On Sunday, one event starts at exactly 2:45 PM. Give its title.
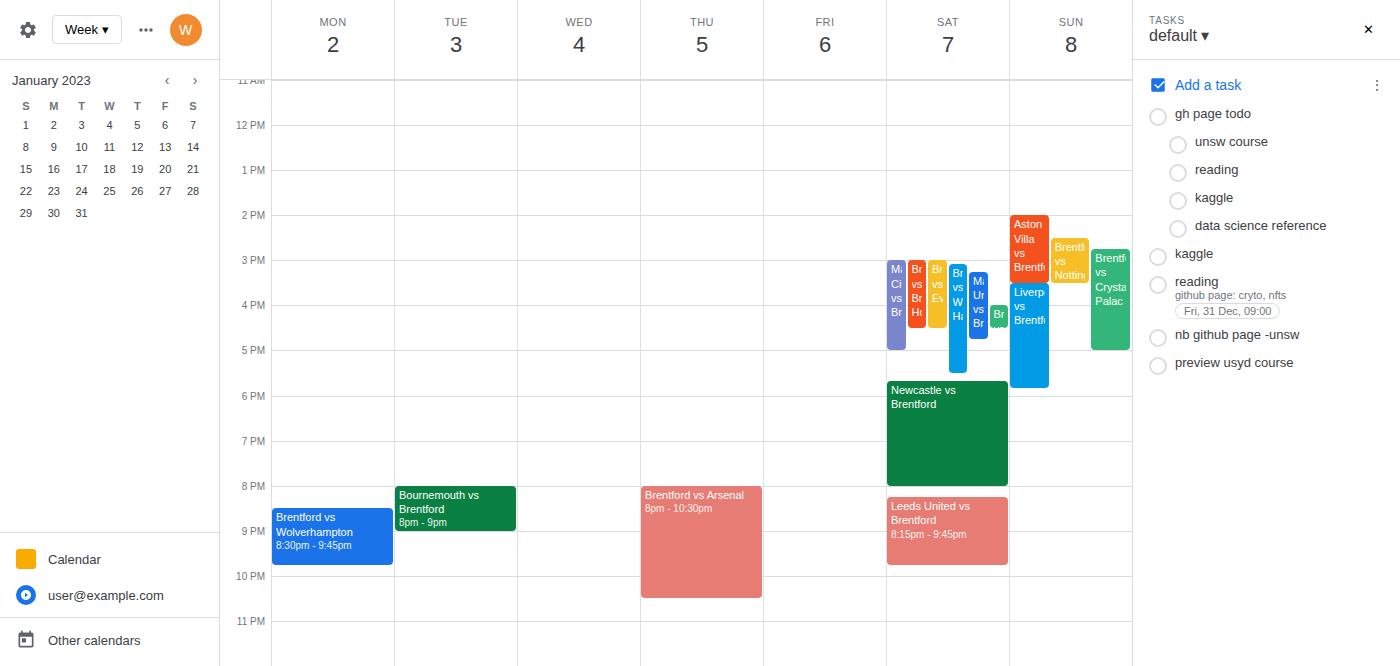
"Brentford vs Crystal Palac"